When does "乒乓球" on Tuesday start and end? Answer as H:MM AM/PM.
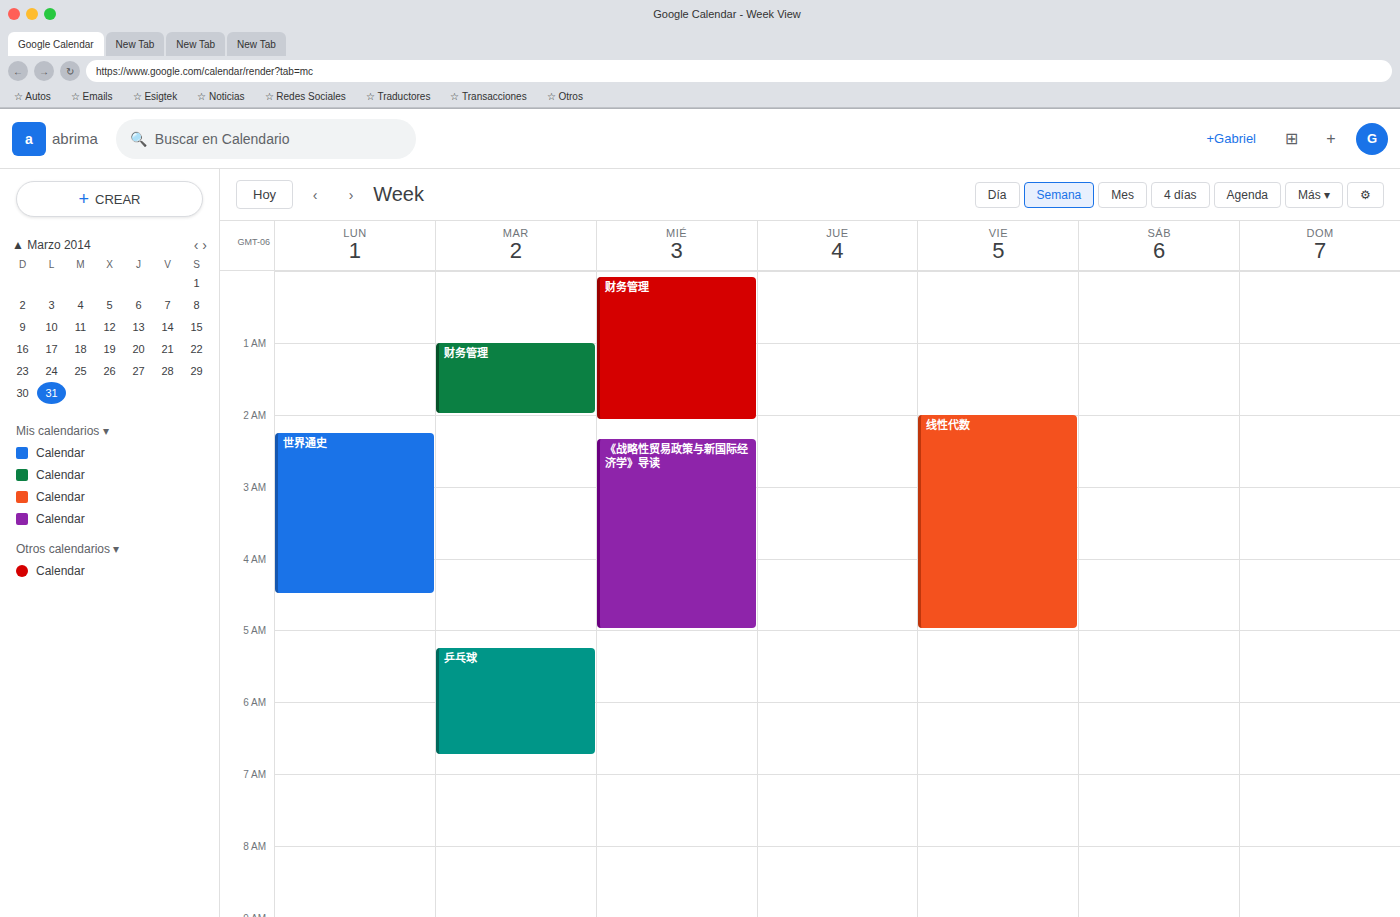
5:15 AM to 6:45 AM